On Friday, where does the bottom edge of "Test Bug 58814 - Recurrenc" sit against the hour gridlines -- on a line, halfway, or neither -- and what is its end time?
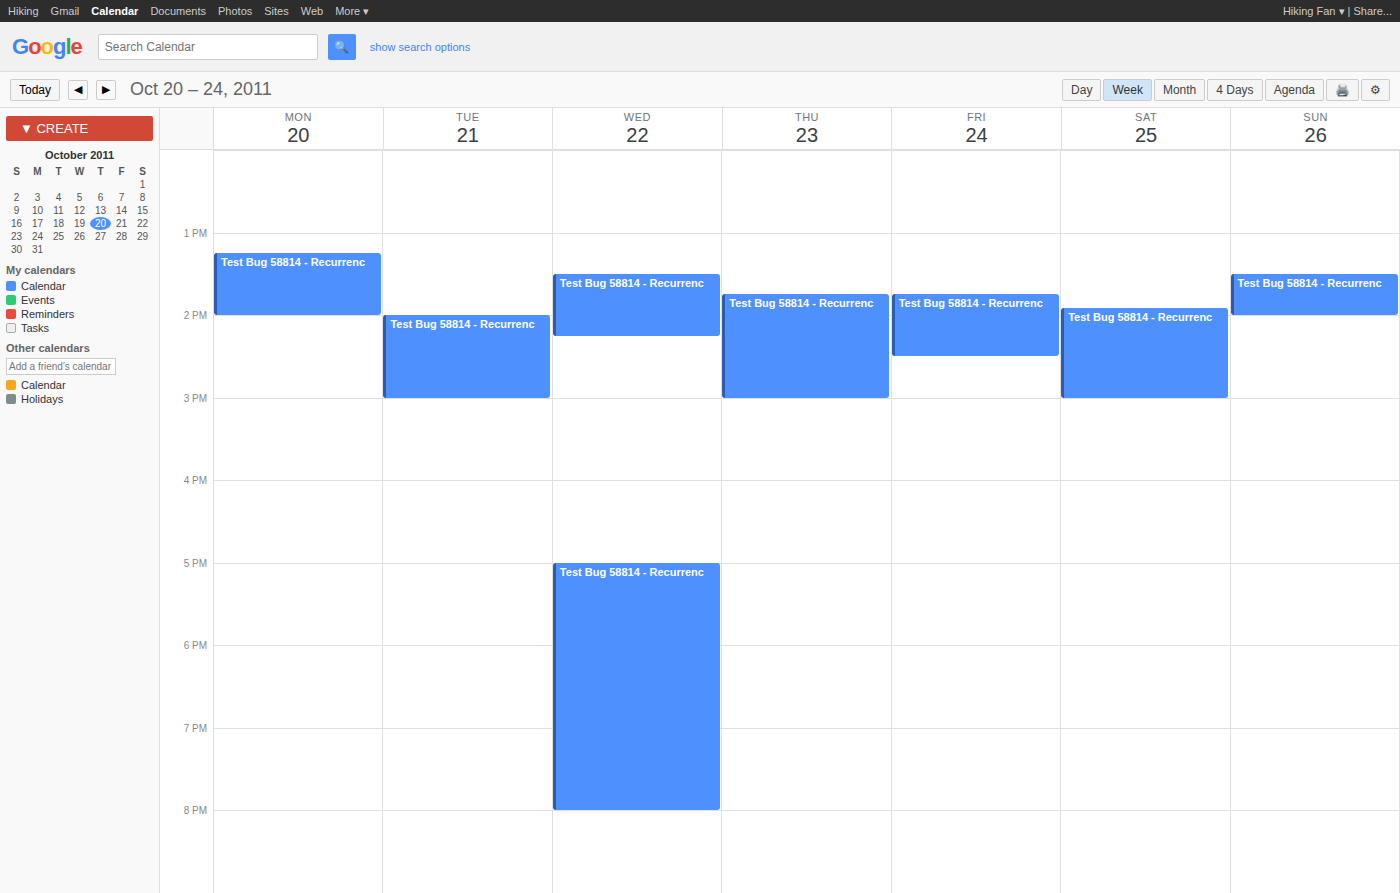
14:30 -- halfway between the 14:00 and 15:00 lines.